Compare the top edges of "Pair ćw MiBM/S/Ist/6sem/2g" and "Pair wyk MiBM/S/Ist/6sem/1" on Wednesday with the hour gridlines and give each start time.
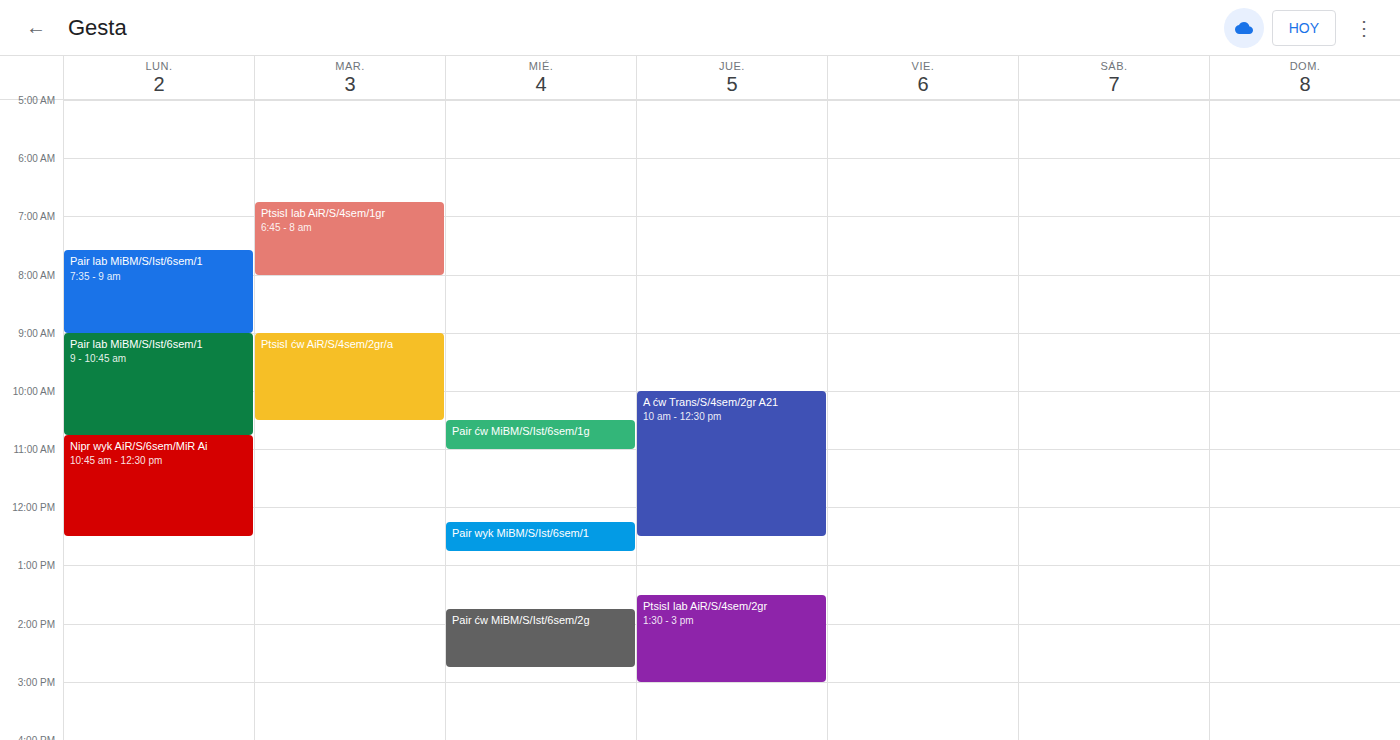
"Pair ćw MiBM/S/Ist/6sem/2g": 1:45 PM, neither: three quarters of the way from the 1 PM line to the 2 PM line. "Pair wyk MiBM/S/Ist/6sem/1": 12:15 PM, neither: a quarter of the way from the 12 PM line to the 1 PM line.